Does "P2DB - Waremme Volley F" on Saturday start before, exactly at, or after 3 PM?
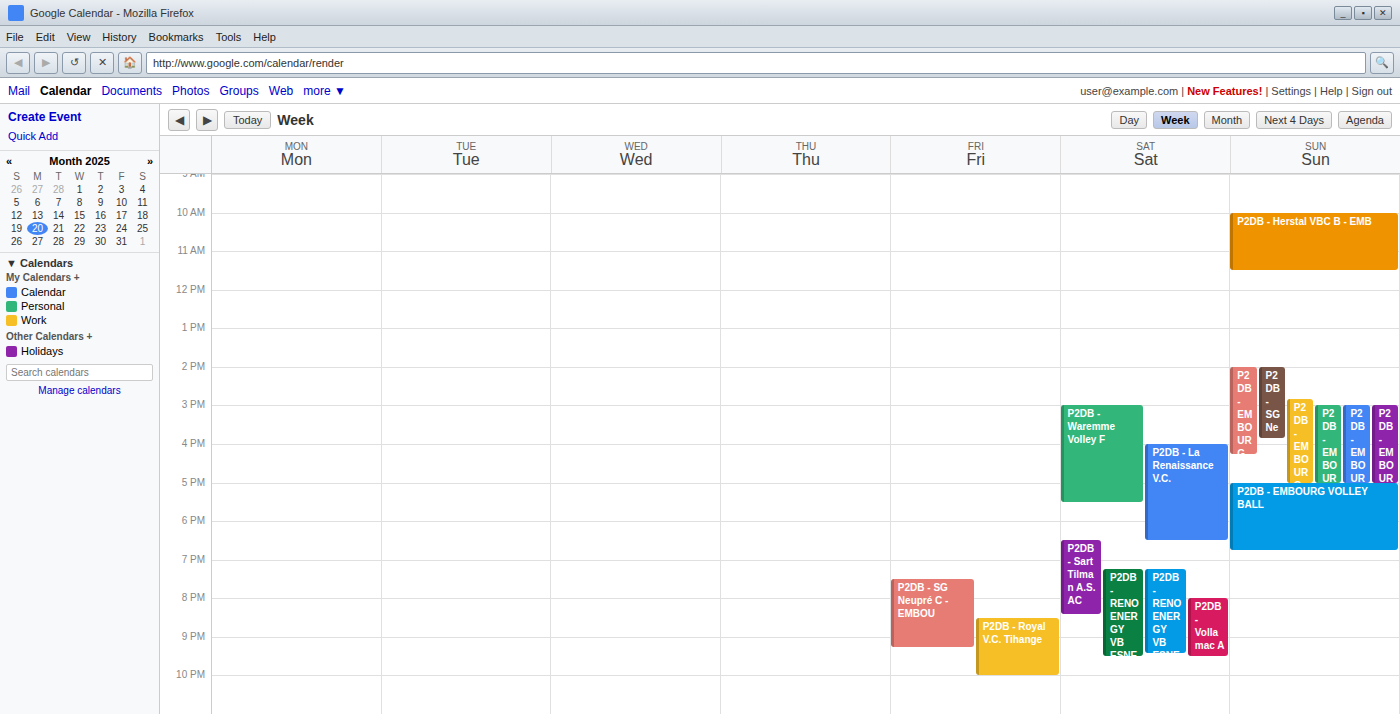
3:00 PM -- exactly at 3 PM, on the 3 PM line.